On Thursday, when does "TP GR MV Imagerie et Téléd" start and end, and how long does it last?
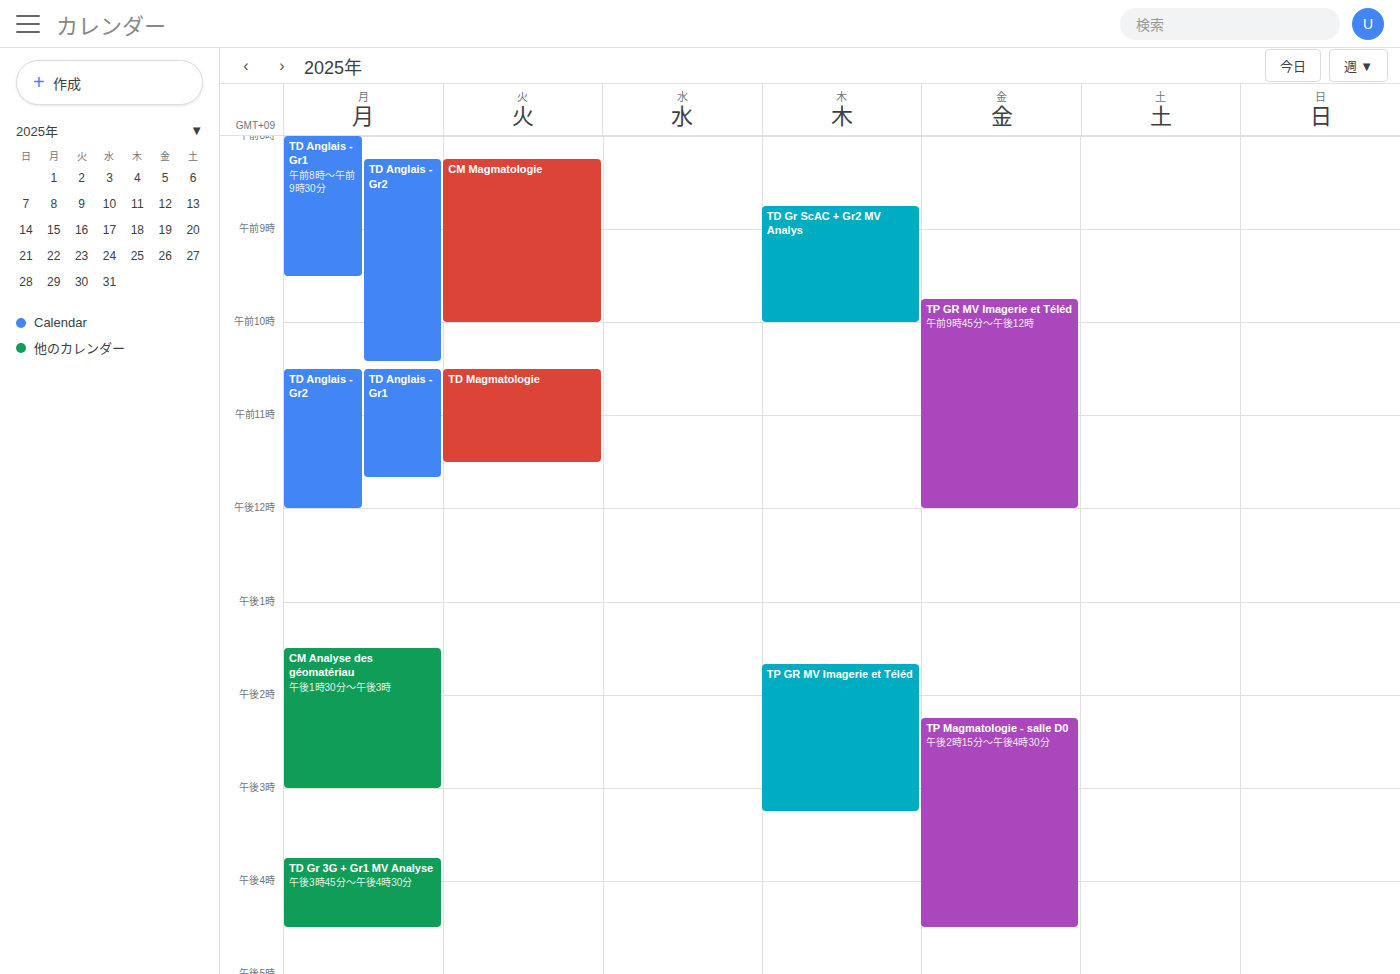
1:40 PM to 3:15 PM, 1 hour 35 minutes